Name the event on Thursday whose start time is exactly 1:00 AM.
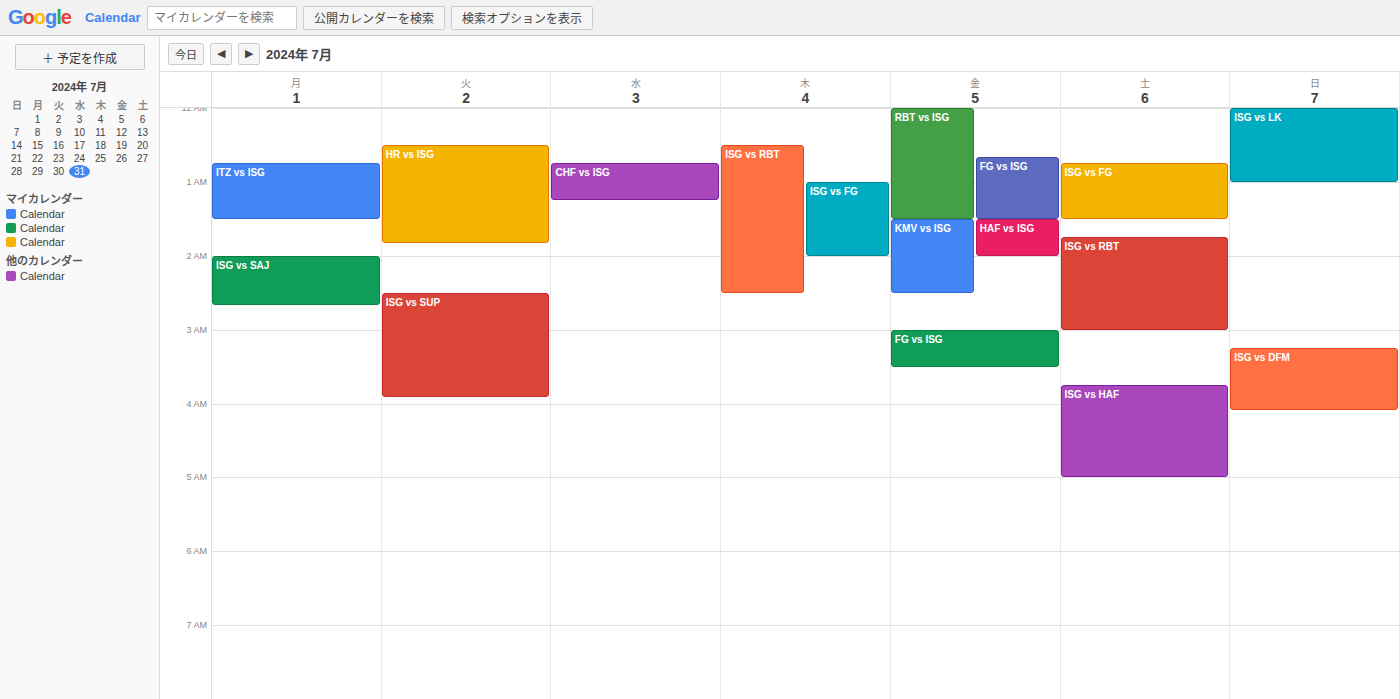
"ISG vs FG"